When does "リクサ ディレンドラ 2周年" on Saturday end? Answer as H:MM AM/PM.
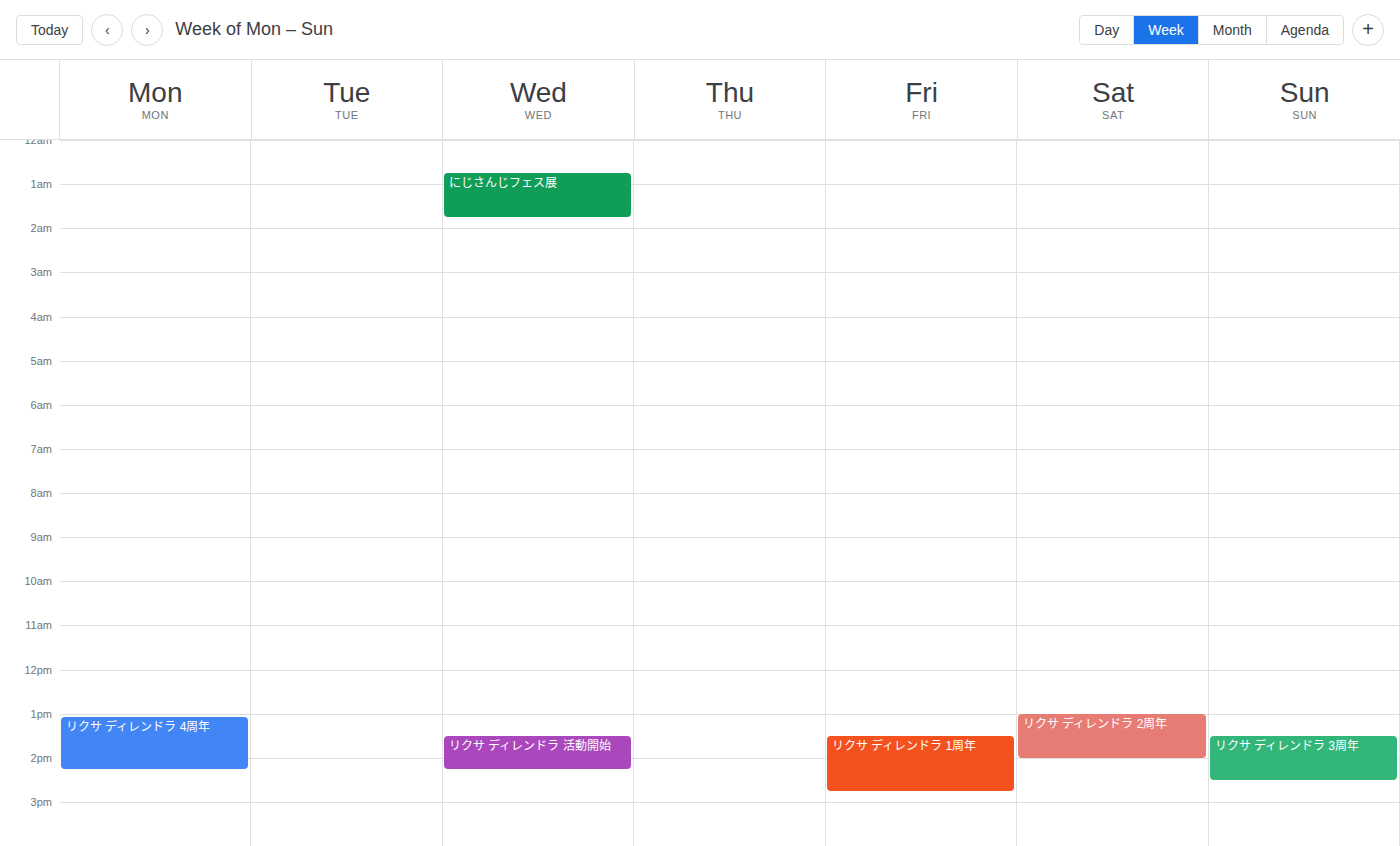
2:00 PM